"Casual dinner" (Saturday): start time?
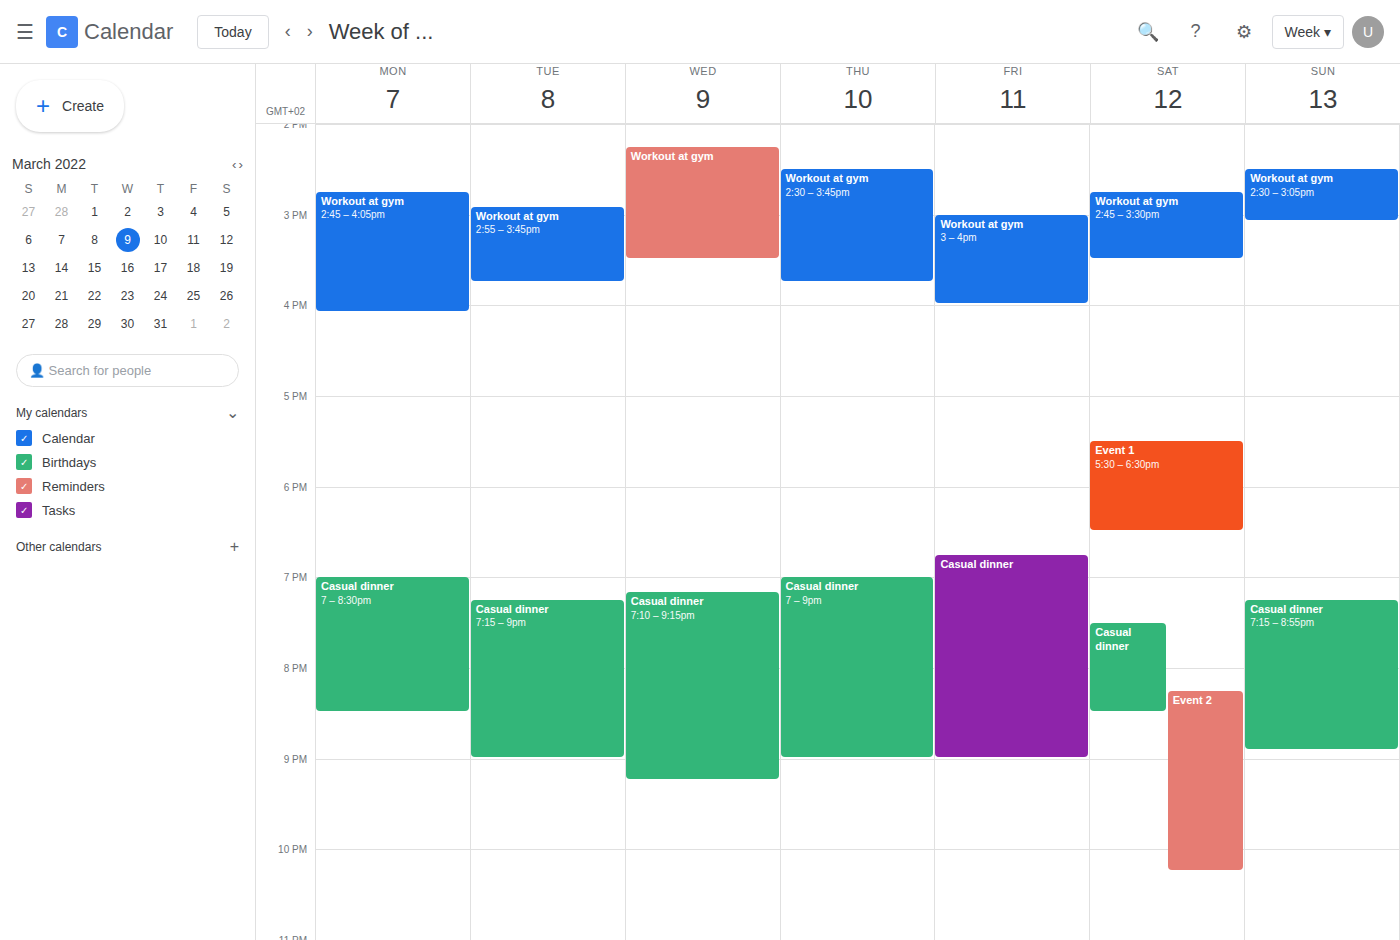
7:30 PM